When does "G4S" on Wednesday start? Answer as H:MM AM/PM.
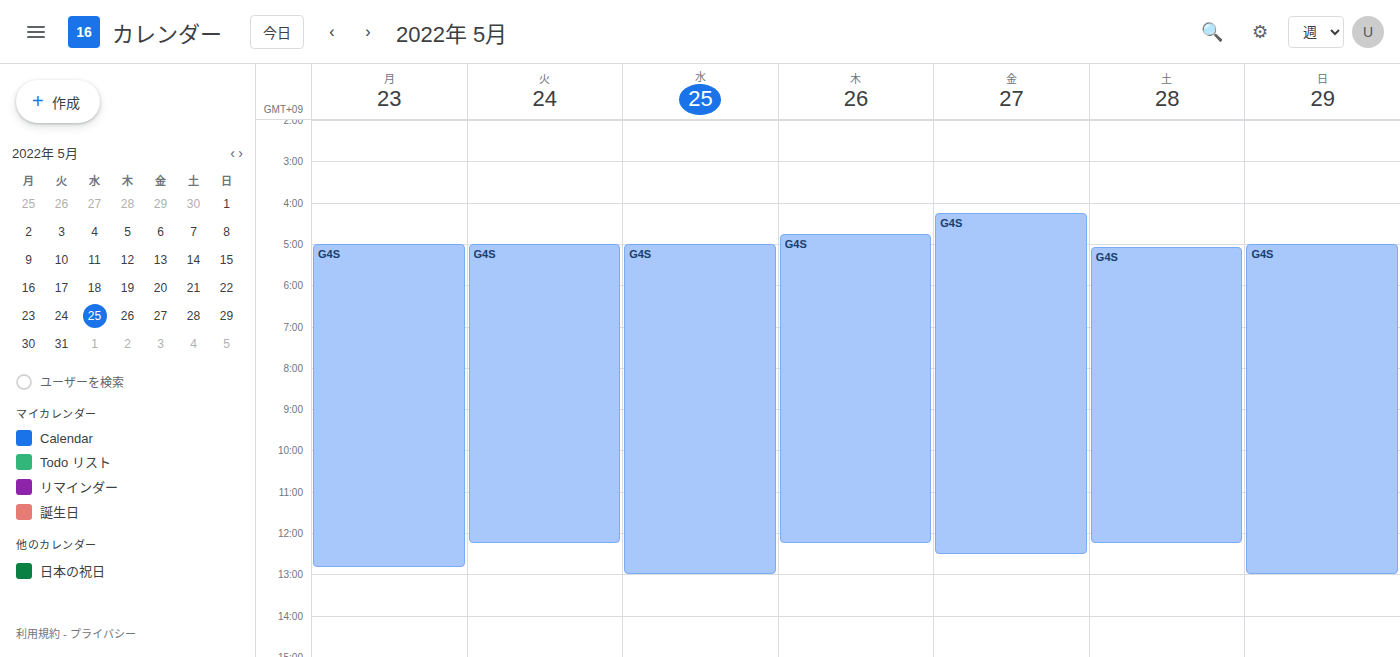
5:00 AM